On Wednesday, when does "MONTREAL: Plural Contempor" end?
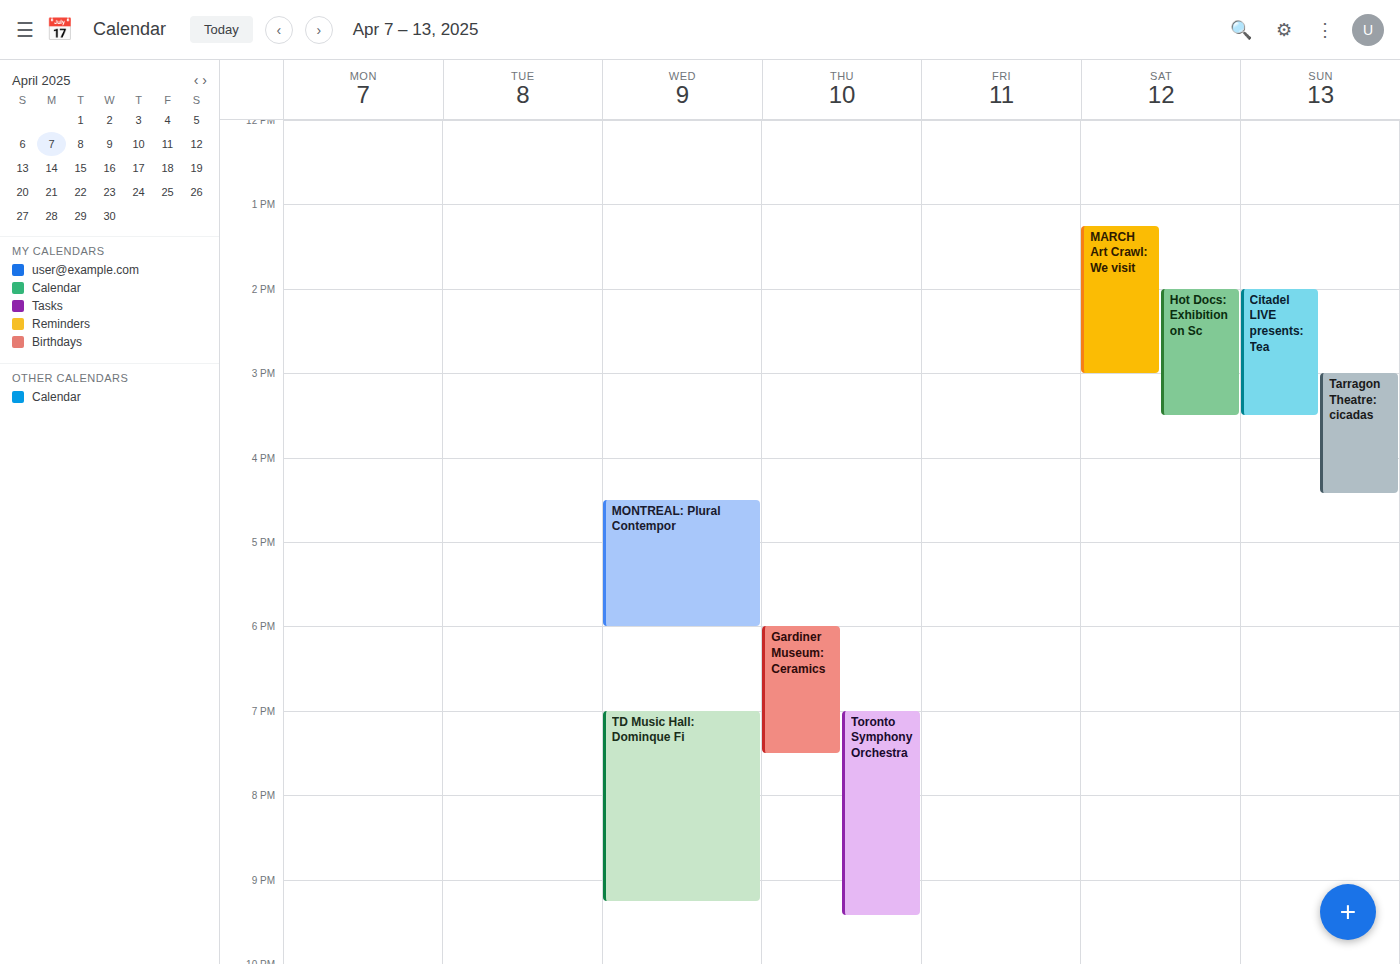
6:00 PM